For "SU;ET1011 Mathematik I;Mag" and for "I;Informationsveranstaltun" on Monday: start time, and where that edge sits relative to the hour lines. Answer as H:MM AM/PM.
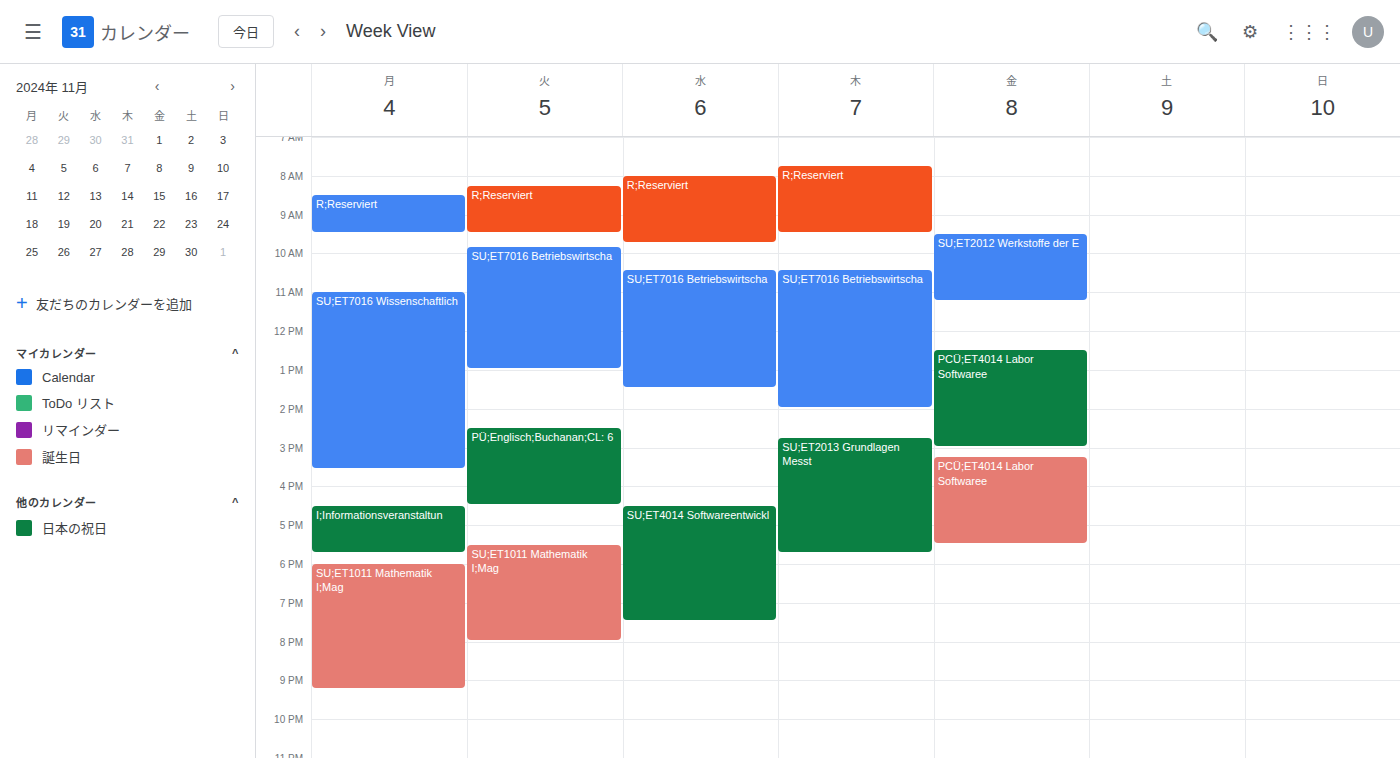
"SU;ET1011 Mathematik I;Mag": 6:00 PM, exactly on the 6 PM line. "I;Informationsveranstaltun": 4:30 PM, halfway between the 4 PM and 5 PM lines.